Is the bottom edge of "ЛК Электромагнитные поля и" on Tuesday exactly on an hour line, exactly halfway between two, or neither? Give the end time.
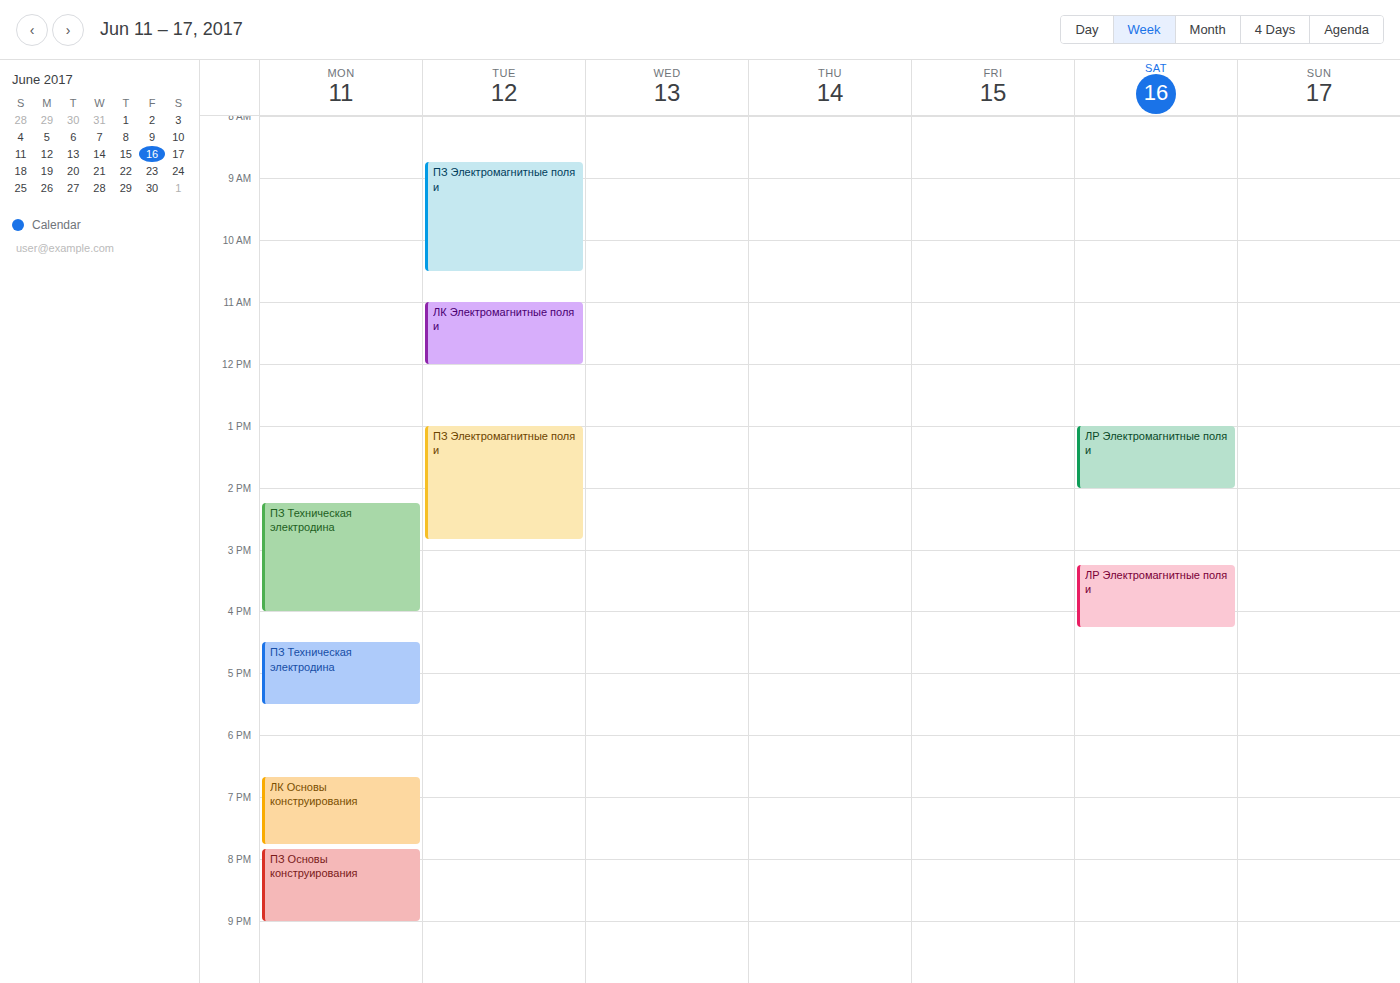
12:00 PM -- exactly on the 12 PM line.